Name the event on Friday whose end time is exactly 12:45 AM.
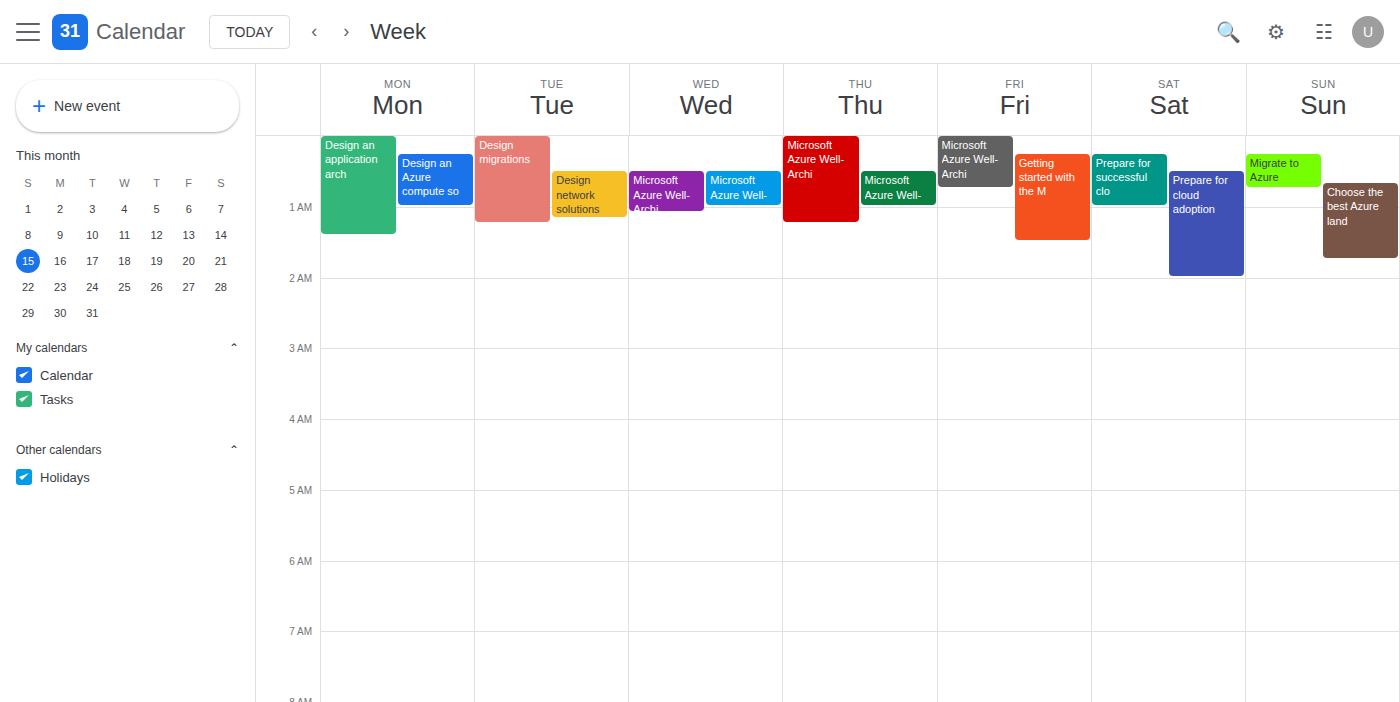
"Microsoft Azure Well-Archi"